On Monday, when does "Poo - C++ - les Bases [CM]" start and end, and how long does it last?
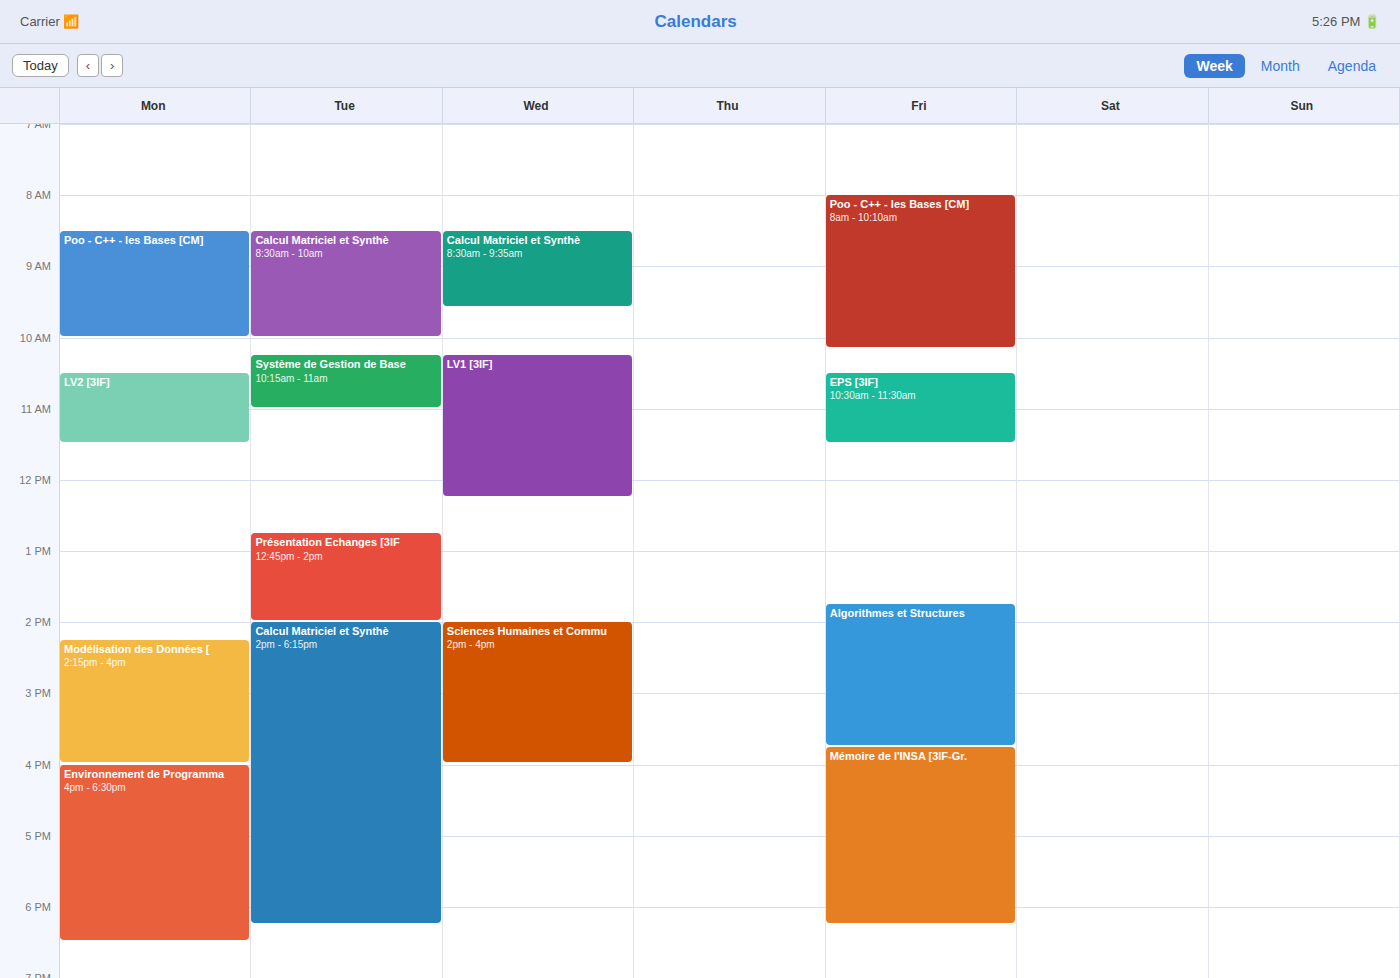
8:30 AM to 10:00 AM, 1 hour 30 minutes